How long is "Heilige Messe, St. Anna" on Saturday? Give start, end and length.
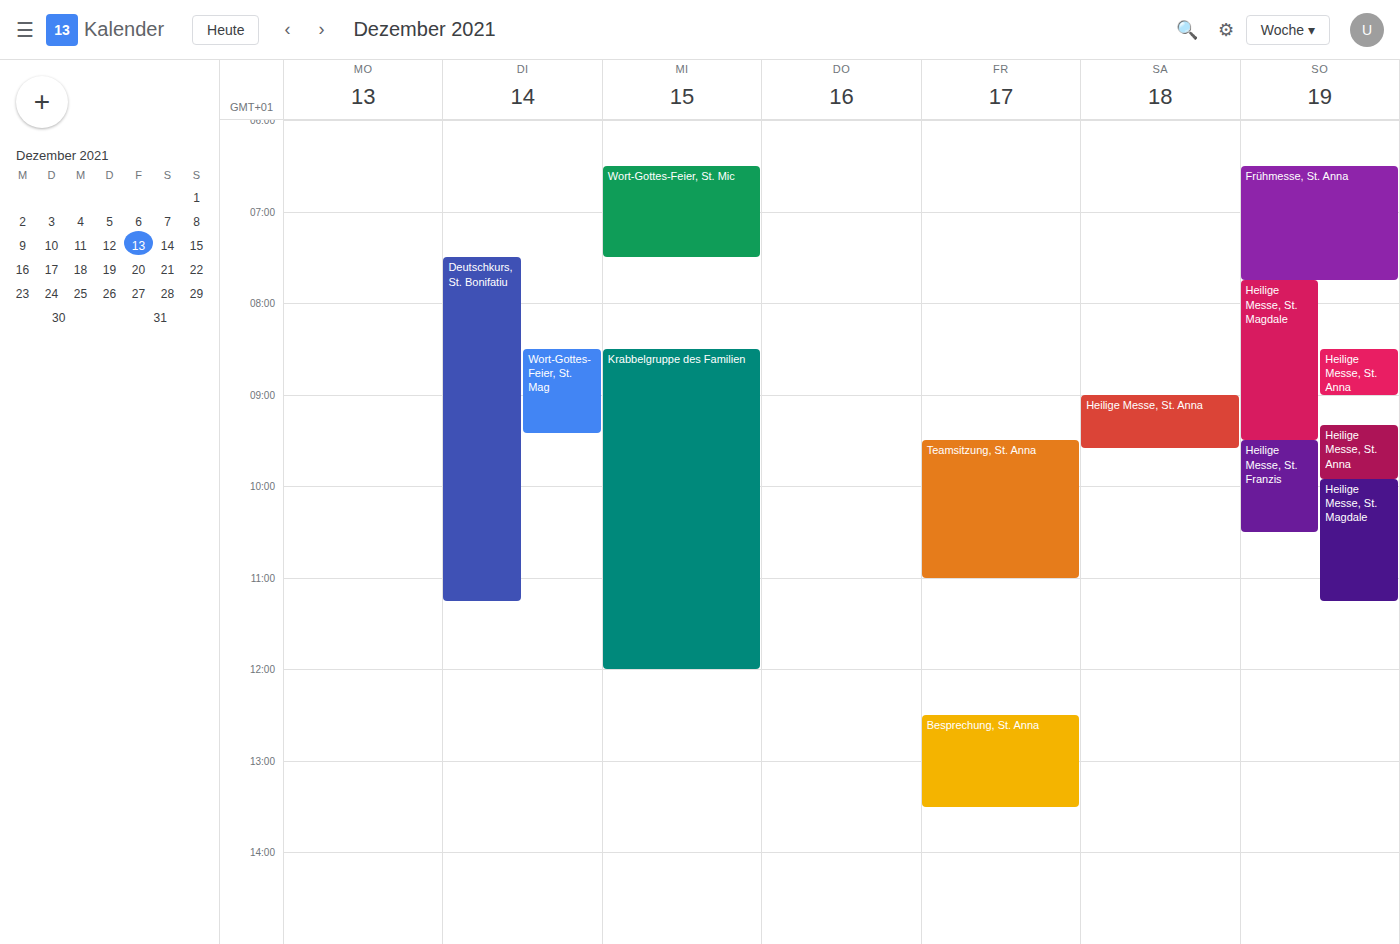
9:00 AM to 9:35 AM, 35 minutes